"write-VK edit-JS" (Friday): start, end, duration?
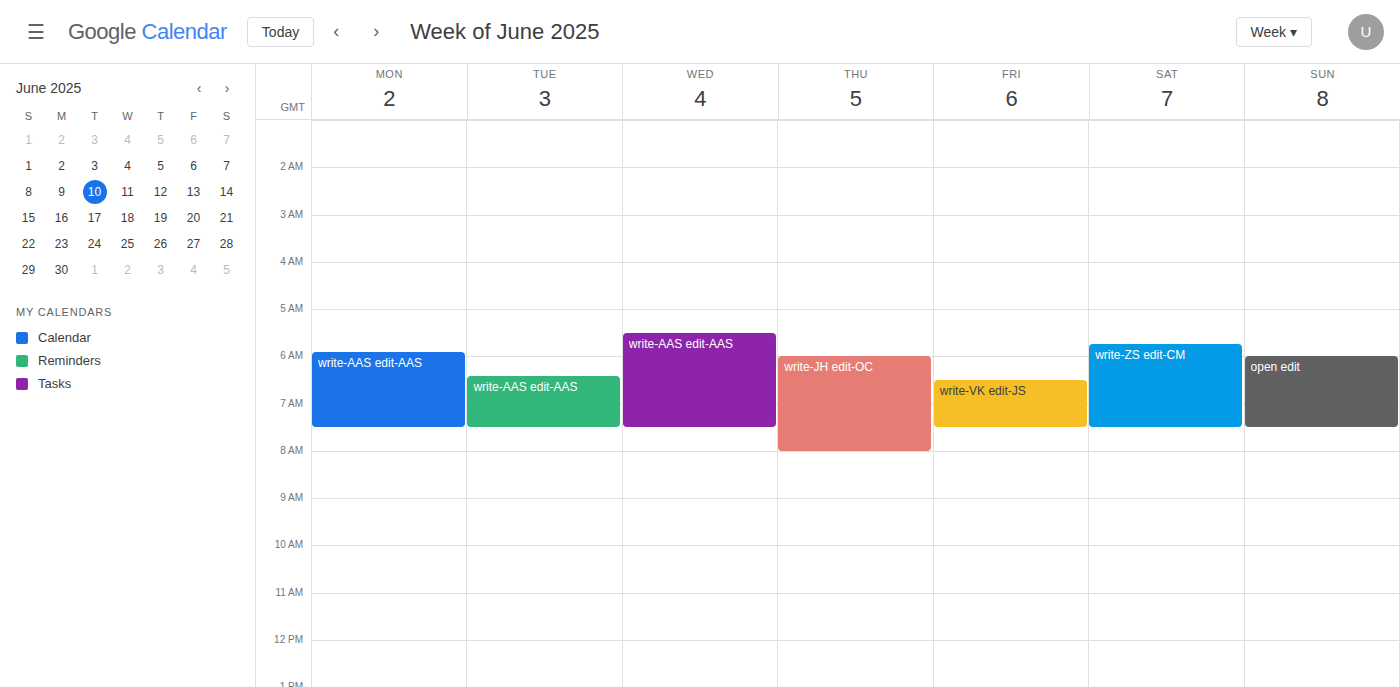
6:30 AM to 7:30 AM, 1 hour